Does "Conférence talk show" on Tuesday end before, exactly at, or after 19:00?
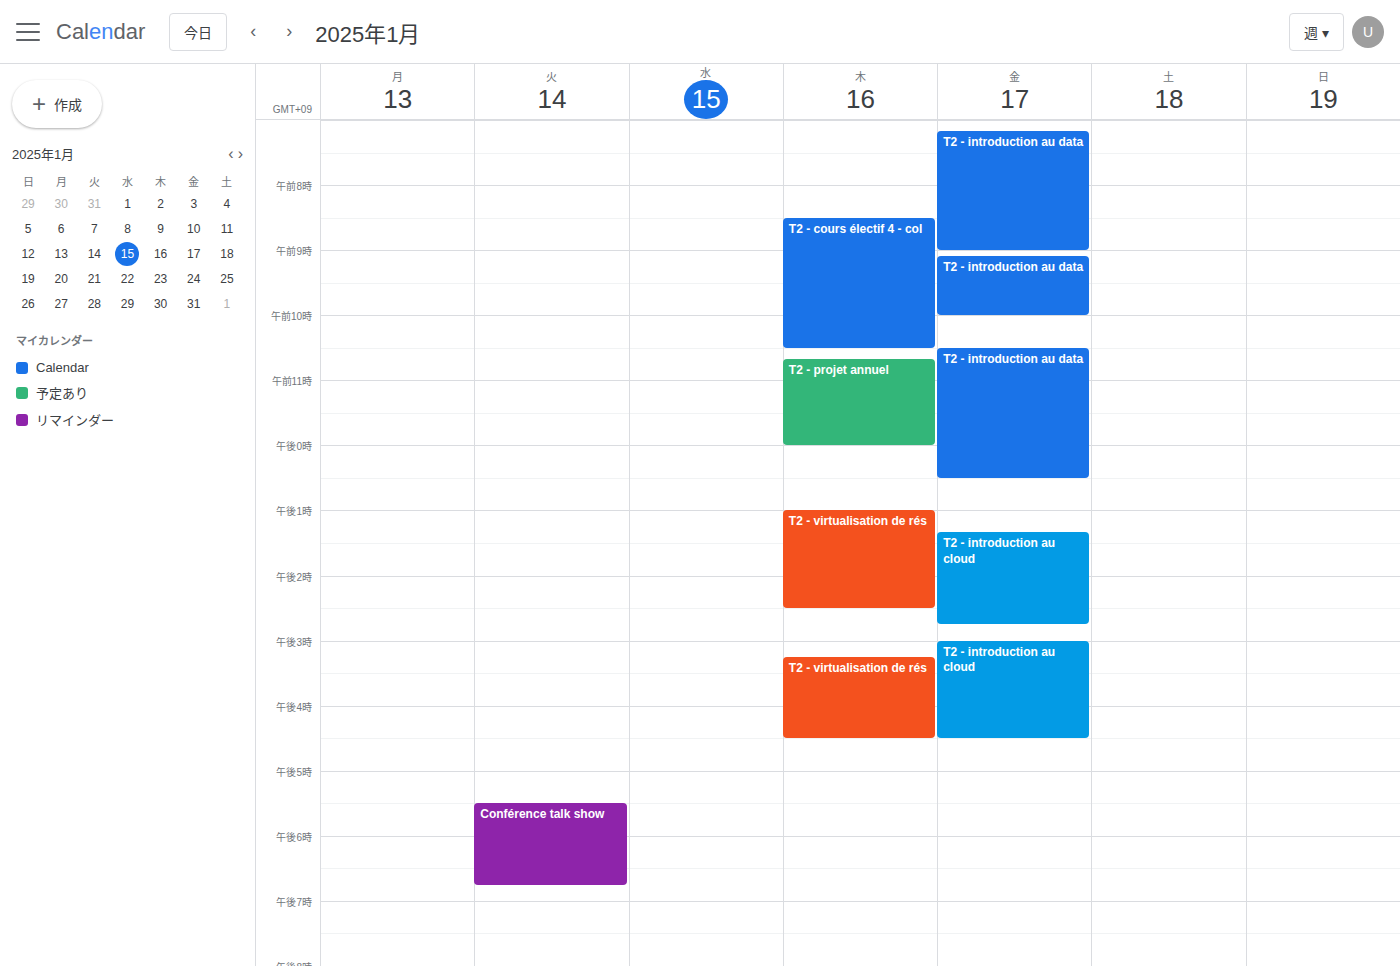
18:45 -- before 19:00, 15 minutes above the 19:00 line.